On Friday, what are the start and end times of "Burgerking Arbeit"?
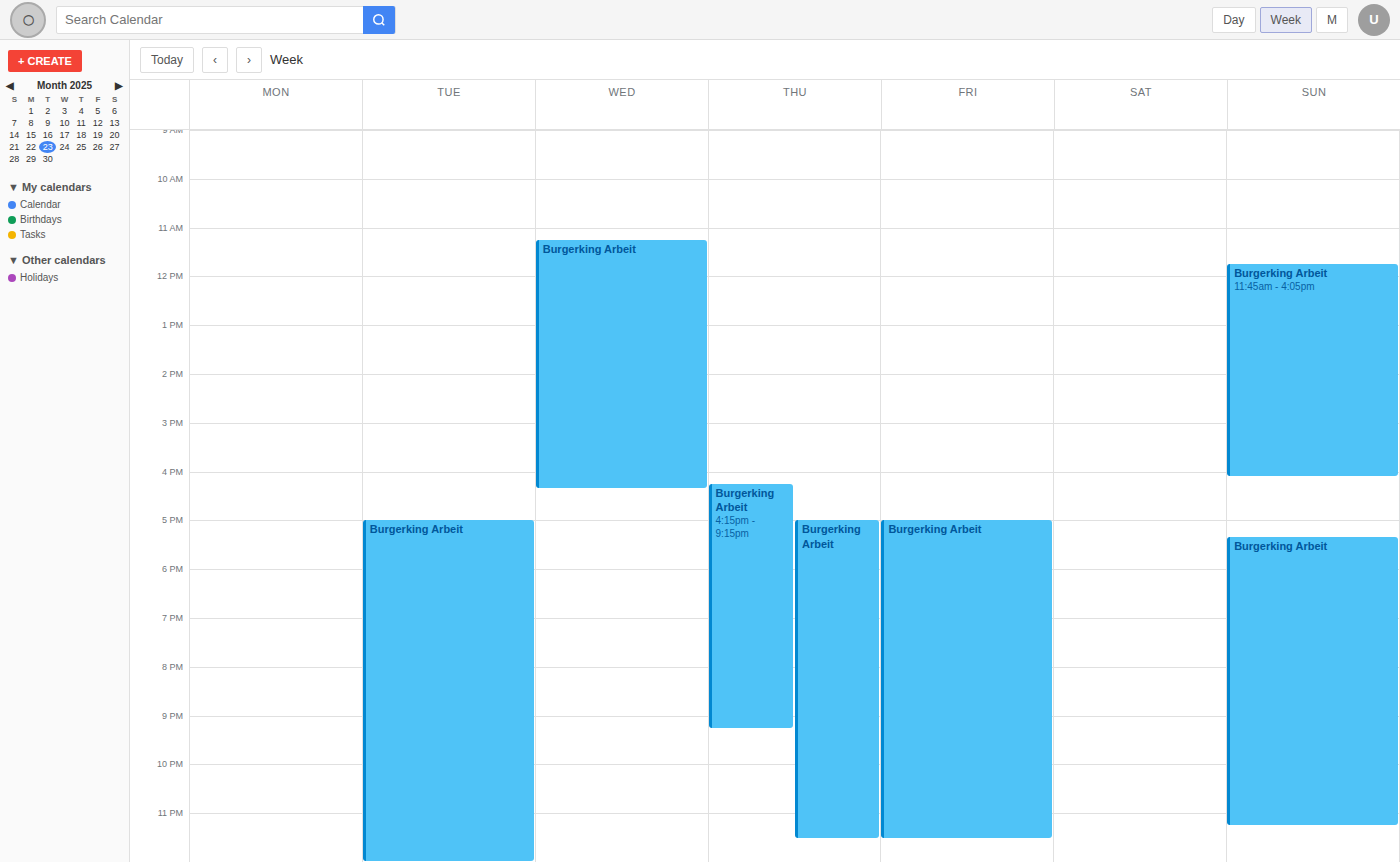
5:00 PM to 11:30 PM